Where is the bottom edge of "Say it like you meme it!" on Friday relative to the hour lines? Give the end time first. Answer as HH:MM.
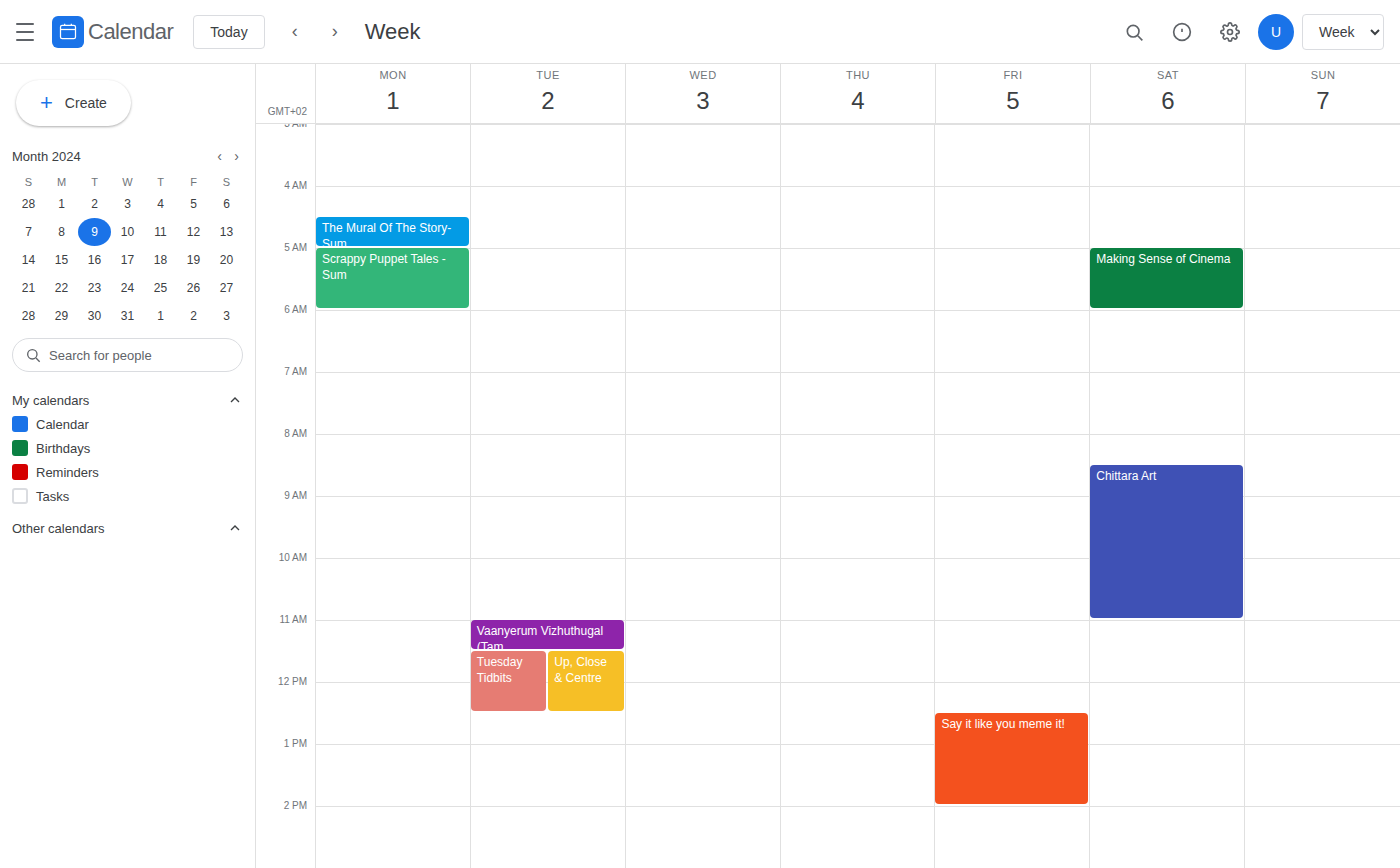
14:00 -- exactly on the 14:00 line.